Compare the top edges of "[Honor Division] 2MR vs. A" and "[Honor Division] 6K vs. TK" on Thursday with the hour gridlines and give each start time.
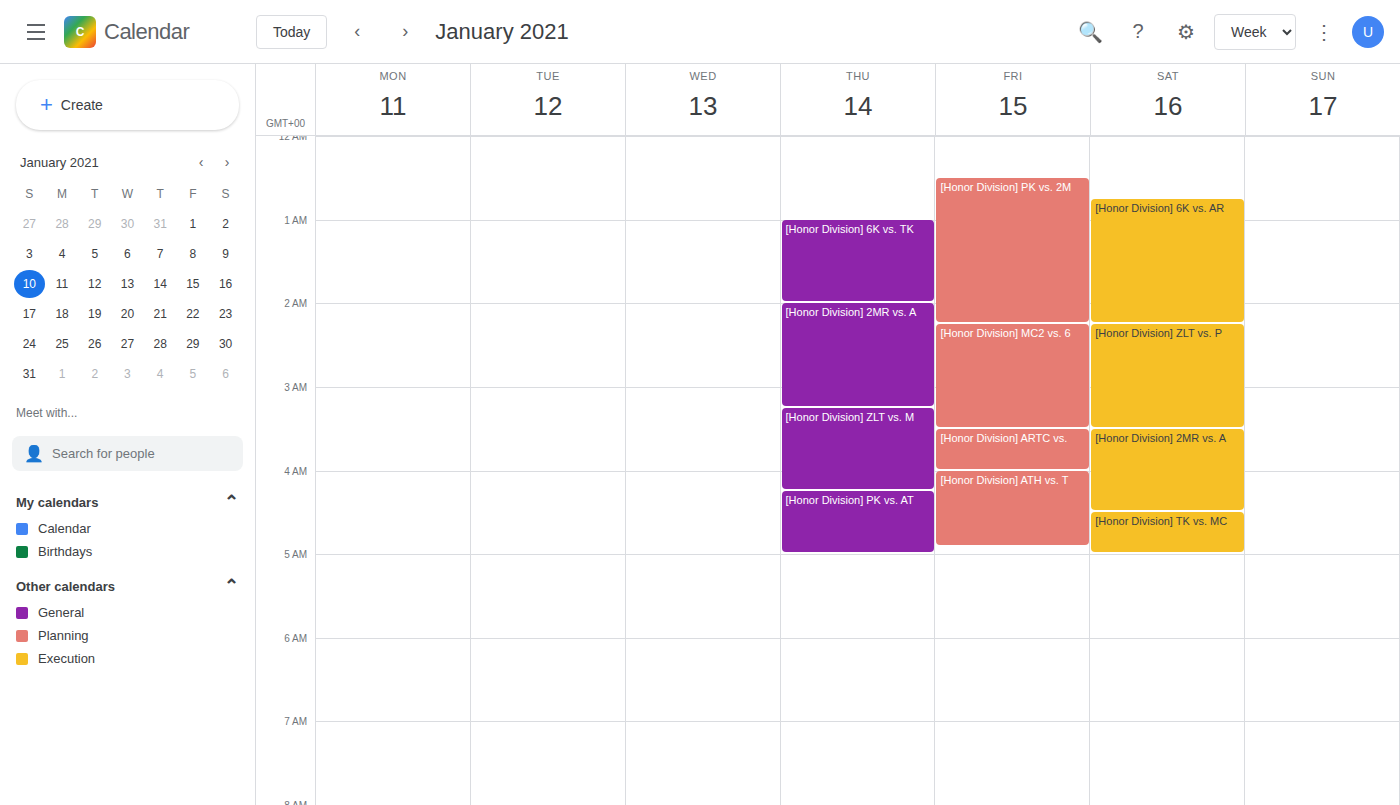
"[Honor Division] 2MR vs. A": 2:00 AM, exactly on the 2 AM line. "[Honor Division] 6K vs. TK": 1:00 AM, exactly on the 1 AM line.